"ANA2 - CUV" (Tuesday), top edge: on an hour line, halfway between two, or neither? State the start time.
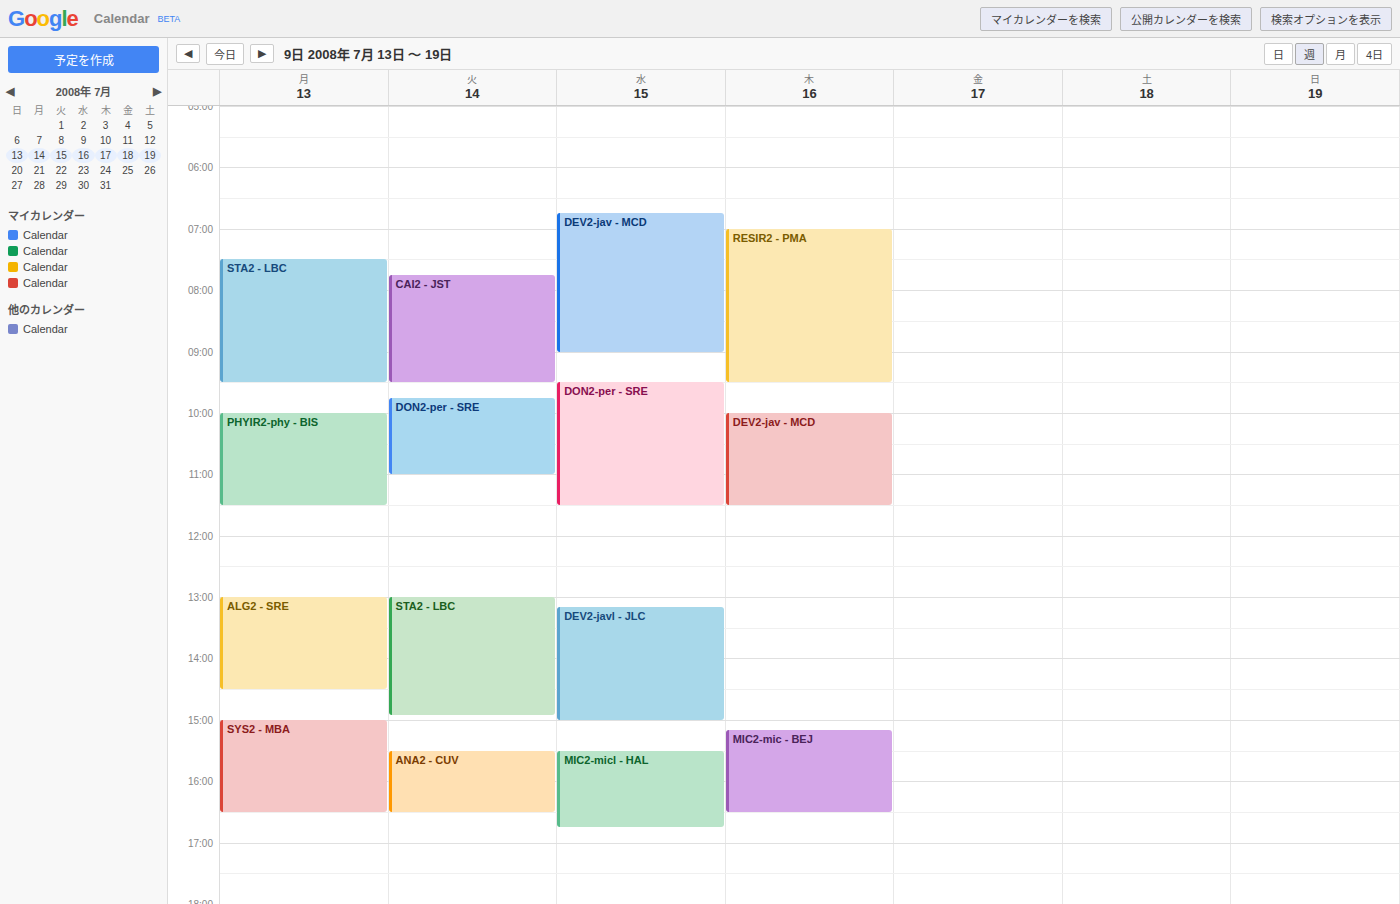
3:30 PM -- halfway between the 3 PM and 4 PM lines.